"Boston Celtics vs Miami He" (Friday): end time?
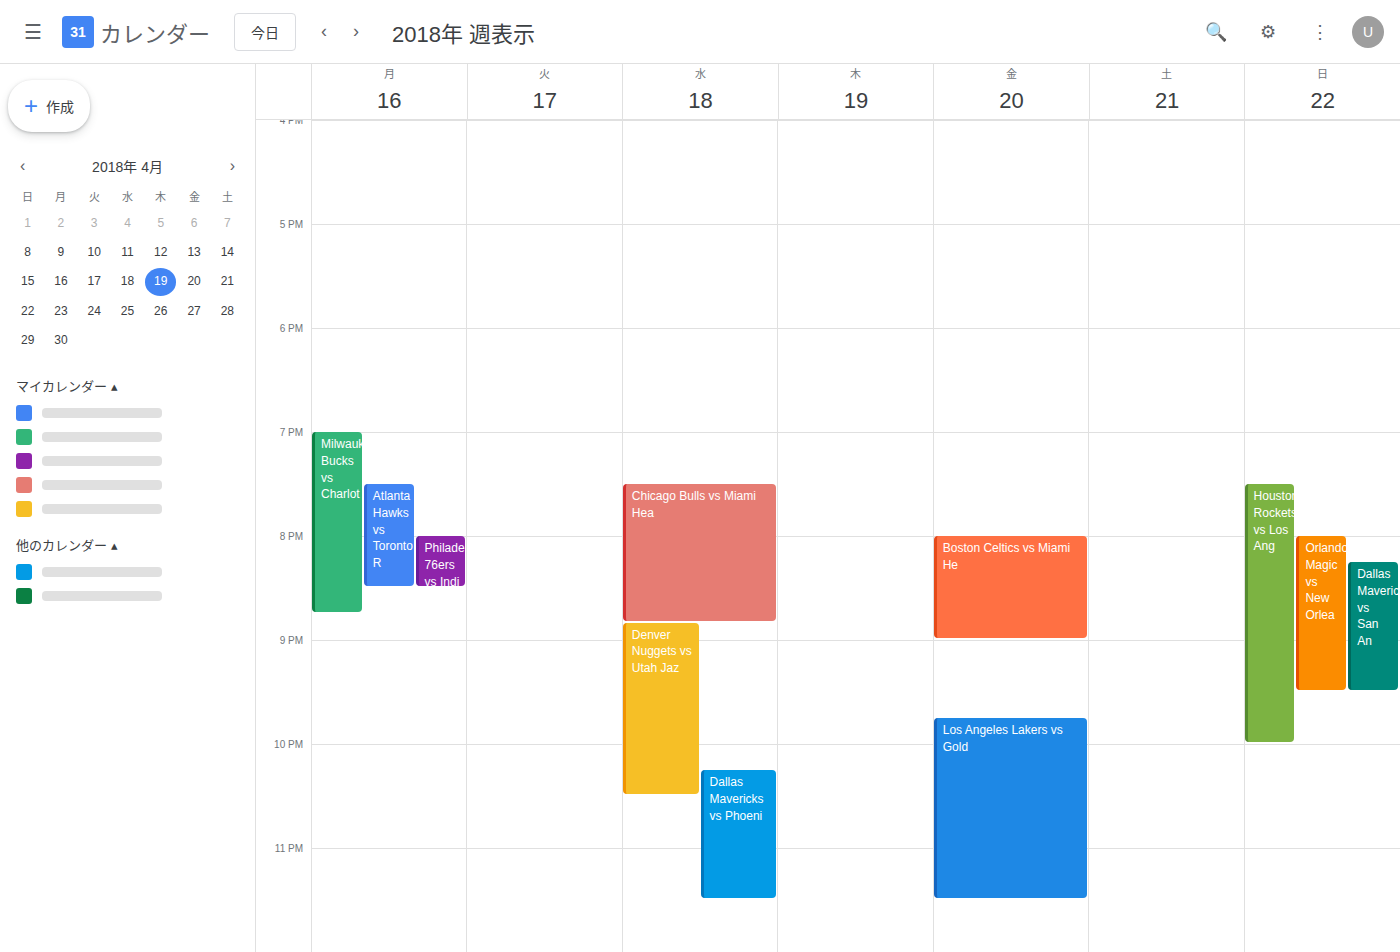
9:00 PM